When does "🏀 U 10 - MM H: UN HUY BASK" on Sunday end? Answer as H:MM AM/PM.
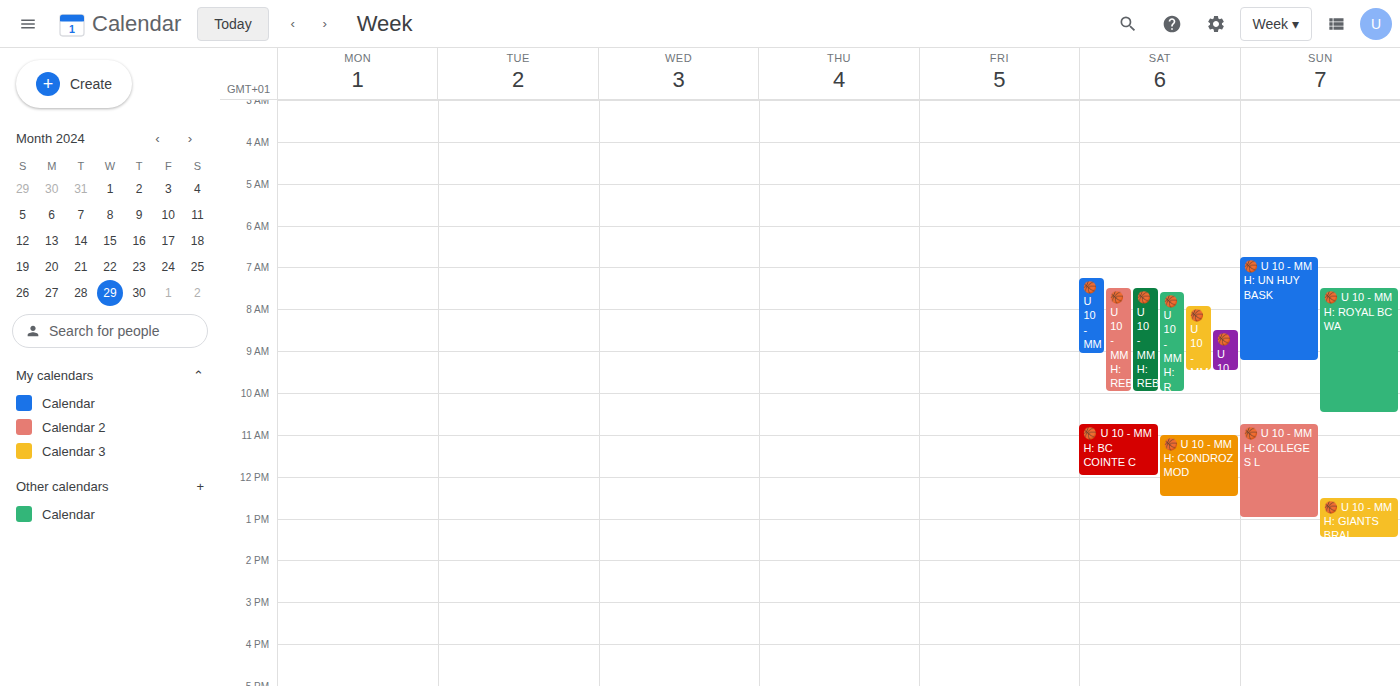
9:15 AM